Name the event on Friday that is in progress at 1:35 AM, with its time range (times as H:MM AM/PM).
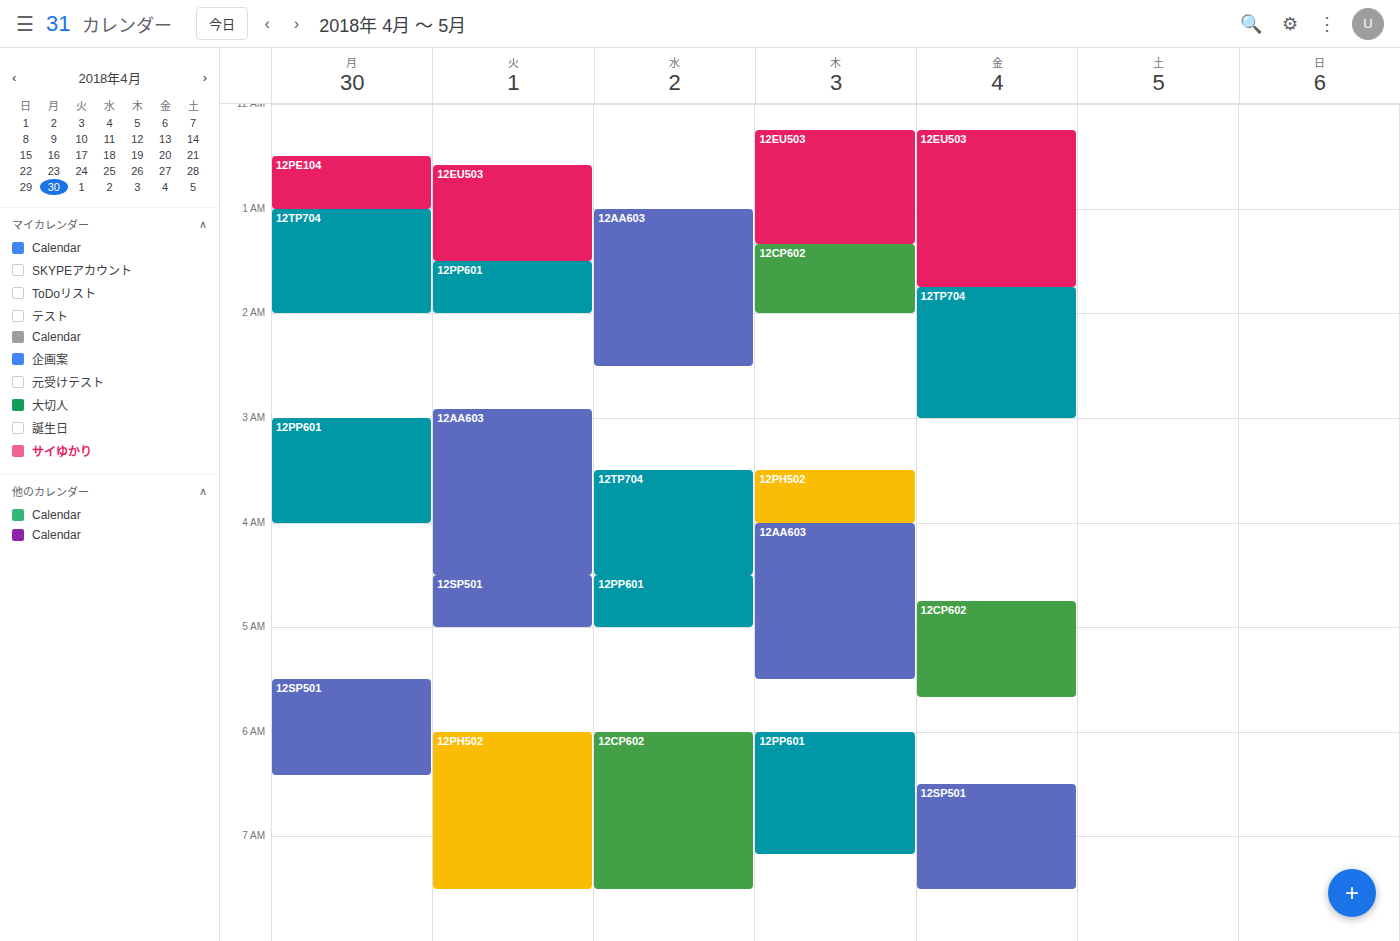
"12EU503", 12:15 AM to 1:45 AM